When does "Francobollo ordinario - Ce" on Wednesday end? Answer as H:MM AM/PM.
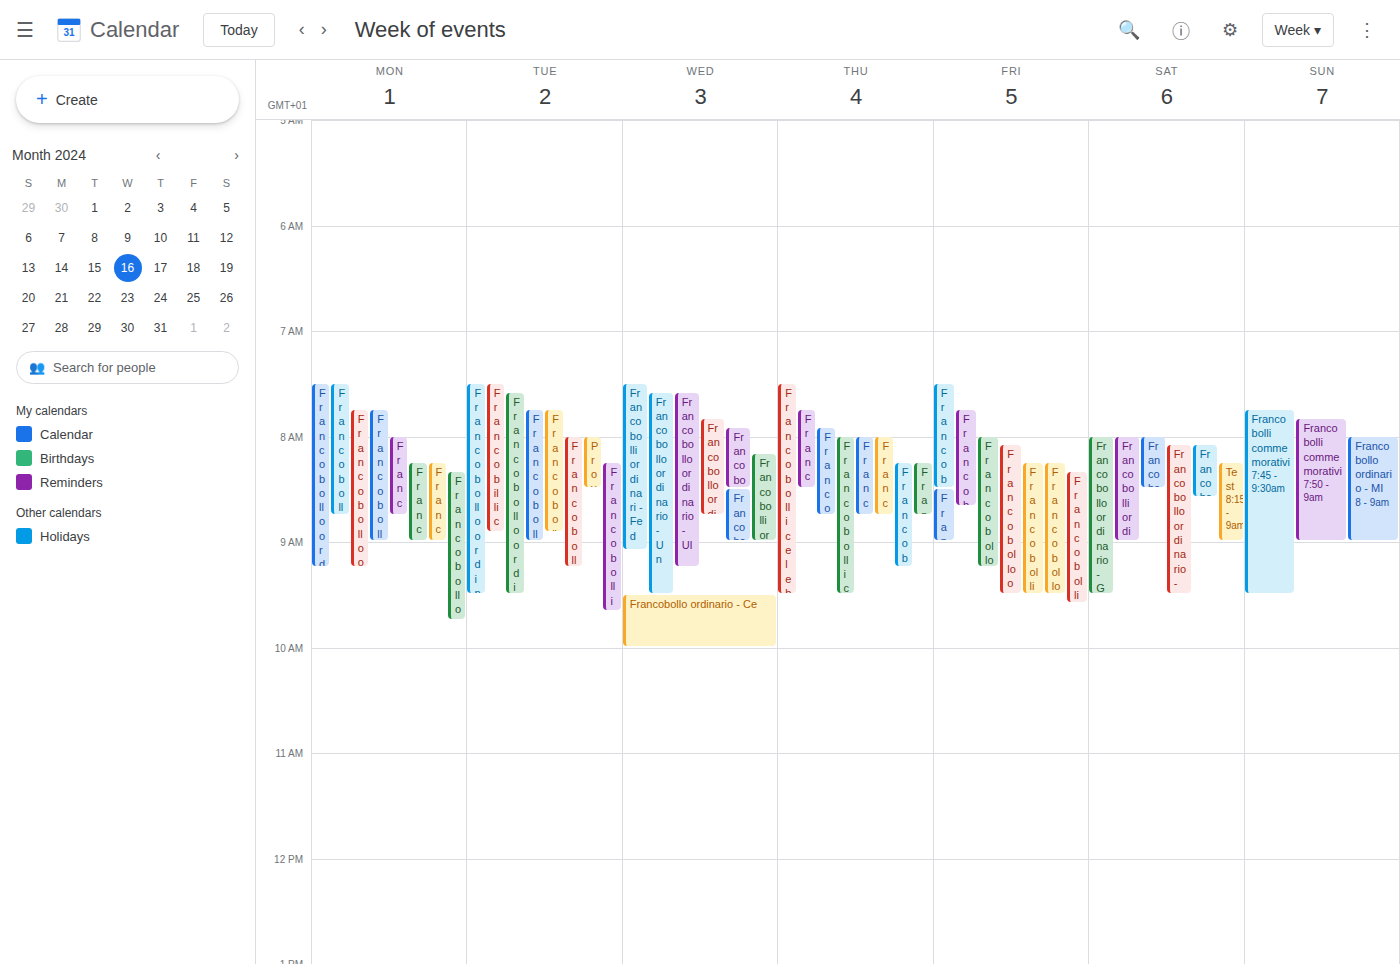
10:00 AM